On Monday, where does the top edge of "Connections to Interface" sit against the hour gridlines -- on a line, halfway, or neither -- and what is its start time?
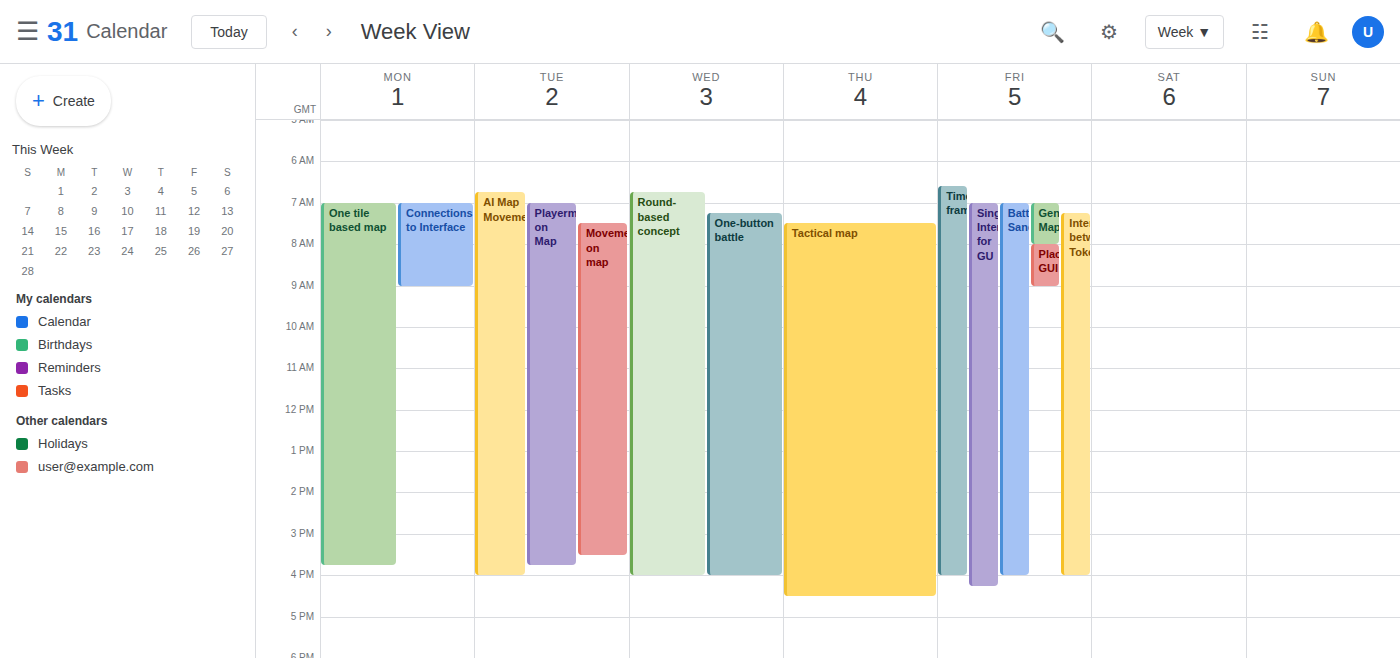
7:00 AM -- exactly on the 7 AM line.